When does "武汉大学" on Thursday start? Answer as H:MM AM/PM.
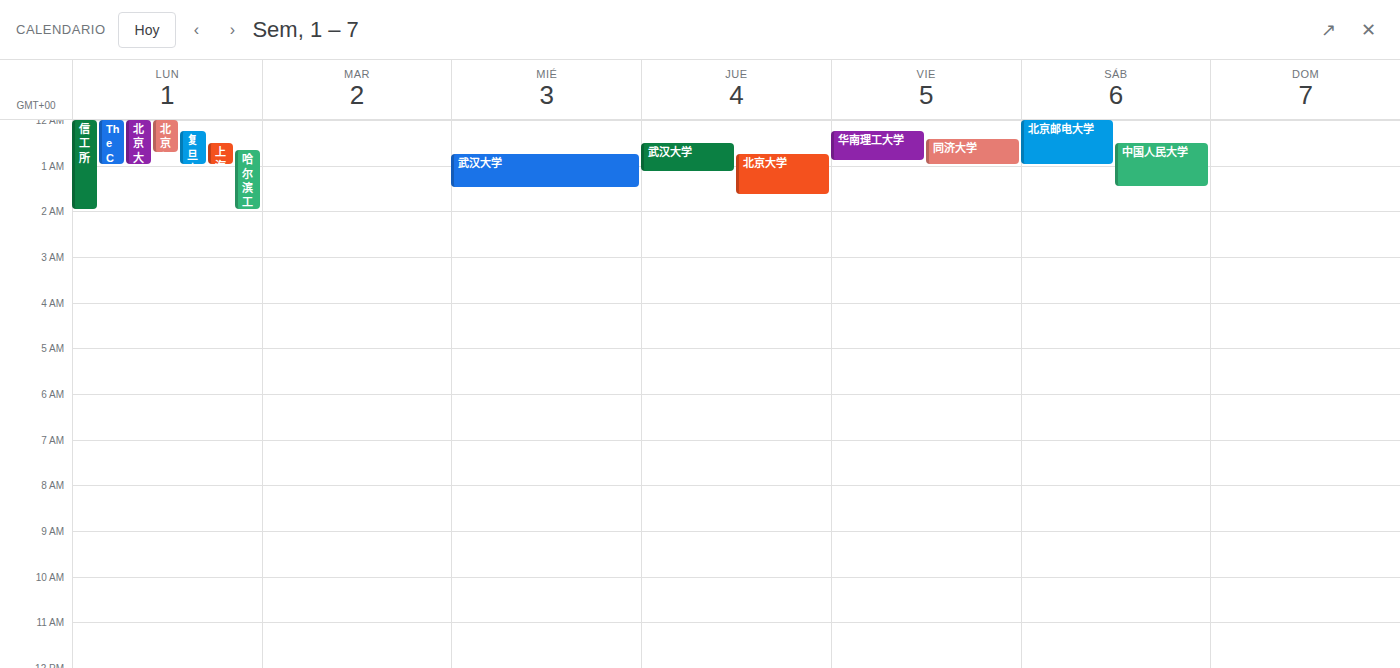
12:30 AM